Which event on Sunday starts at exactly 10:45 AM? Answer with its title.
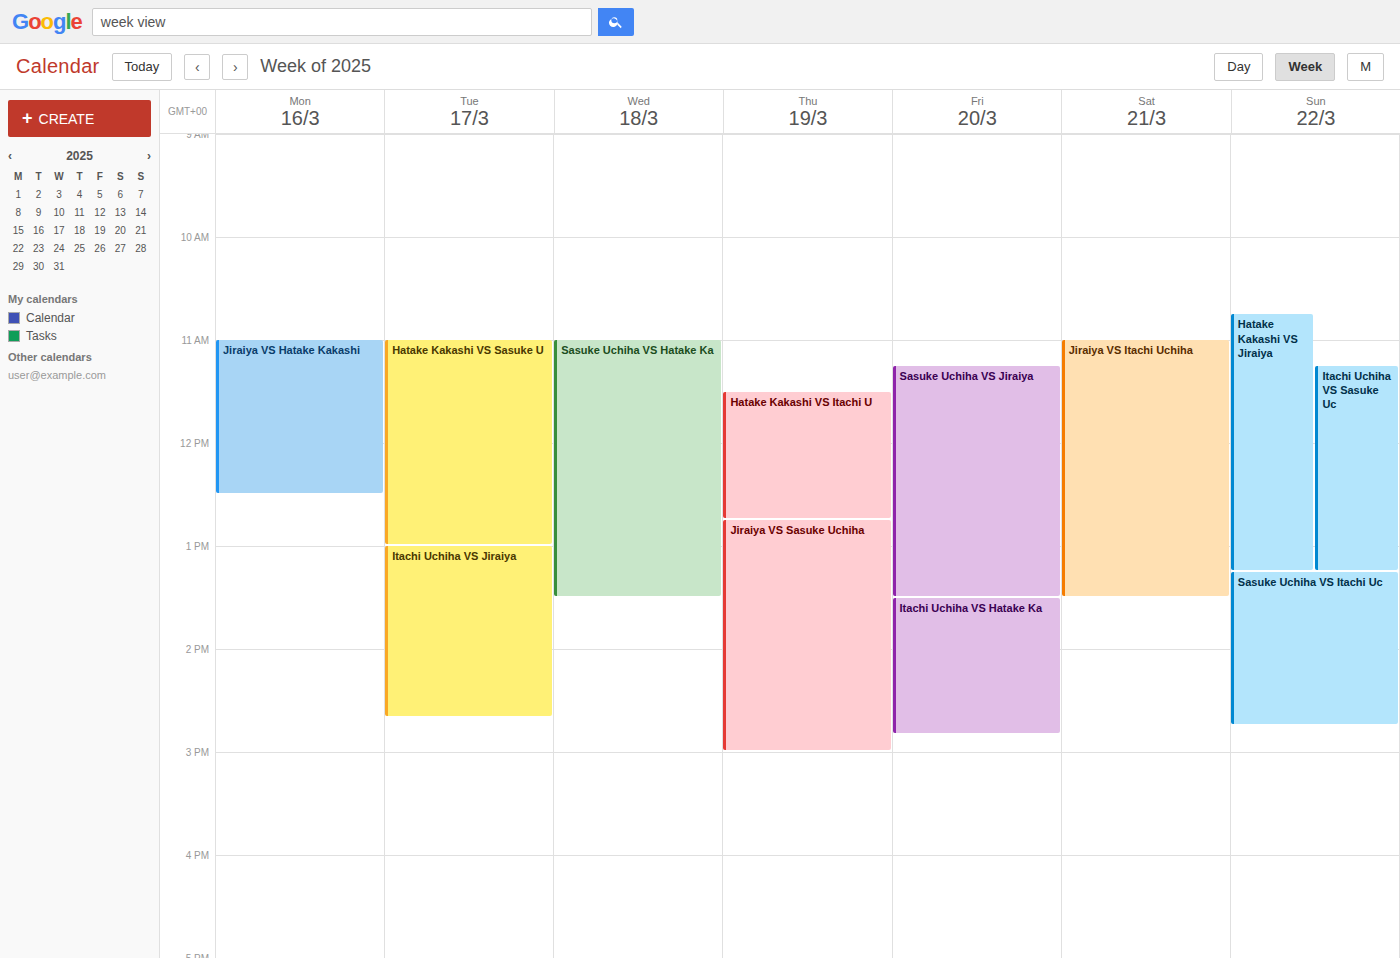
"Hatake Kakashi VS Jiraiya"